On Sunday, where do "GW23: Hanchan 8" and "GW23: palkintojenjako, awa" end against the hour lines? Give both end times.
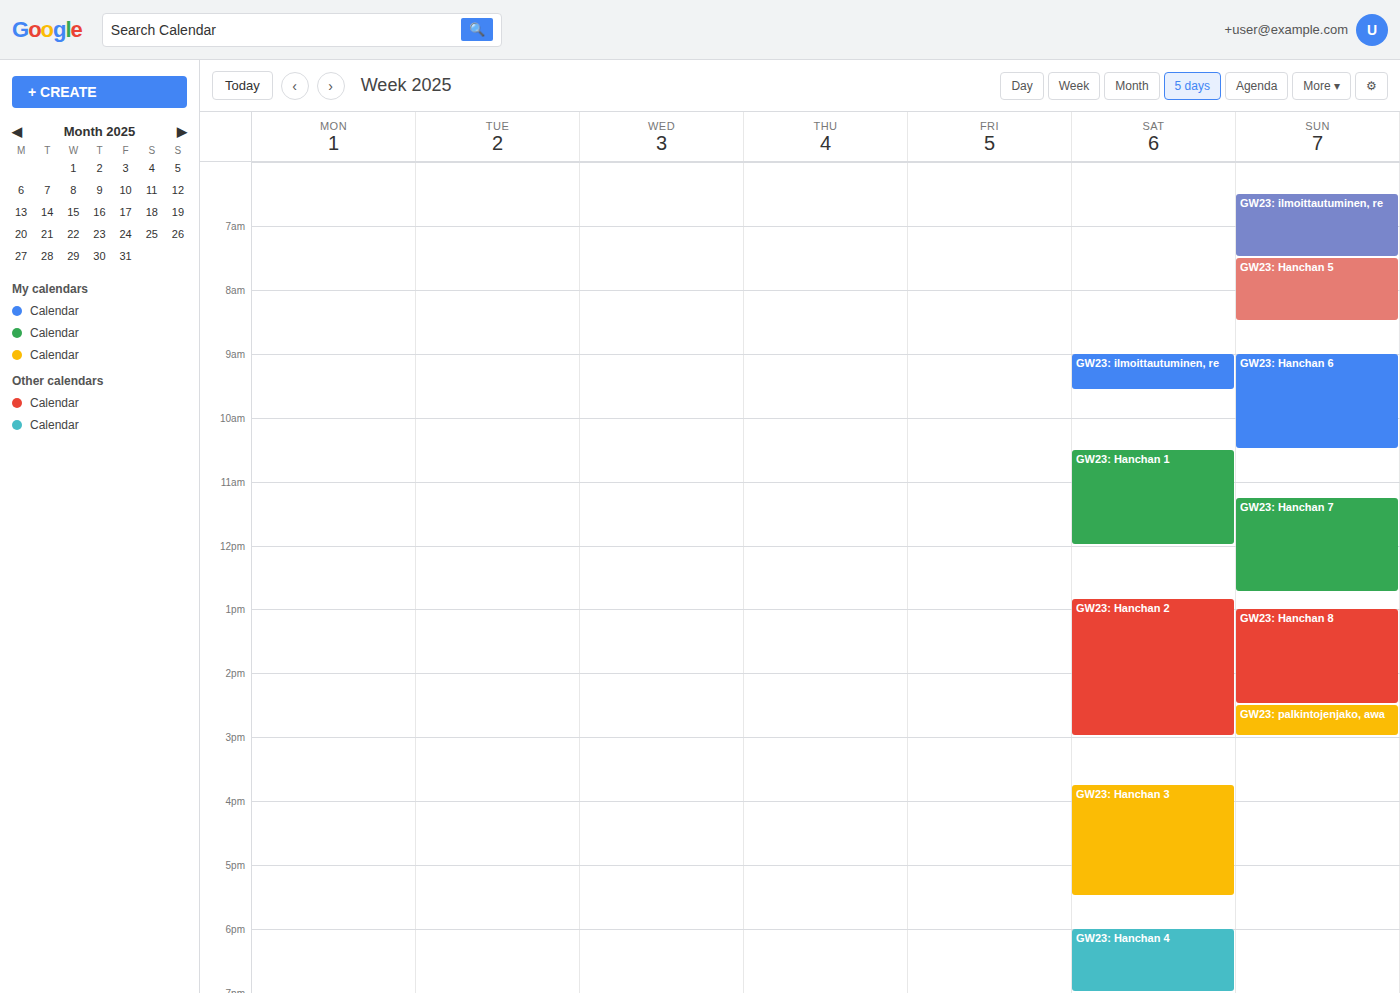
"GW23: Hanchan 8": 2:30 PM, halfway between the 2 PM and 3 PM lines. "GW23: palkintojenjako, awa": 3:00 PM, exactly on the 3 PM line.